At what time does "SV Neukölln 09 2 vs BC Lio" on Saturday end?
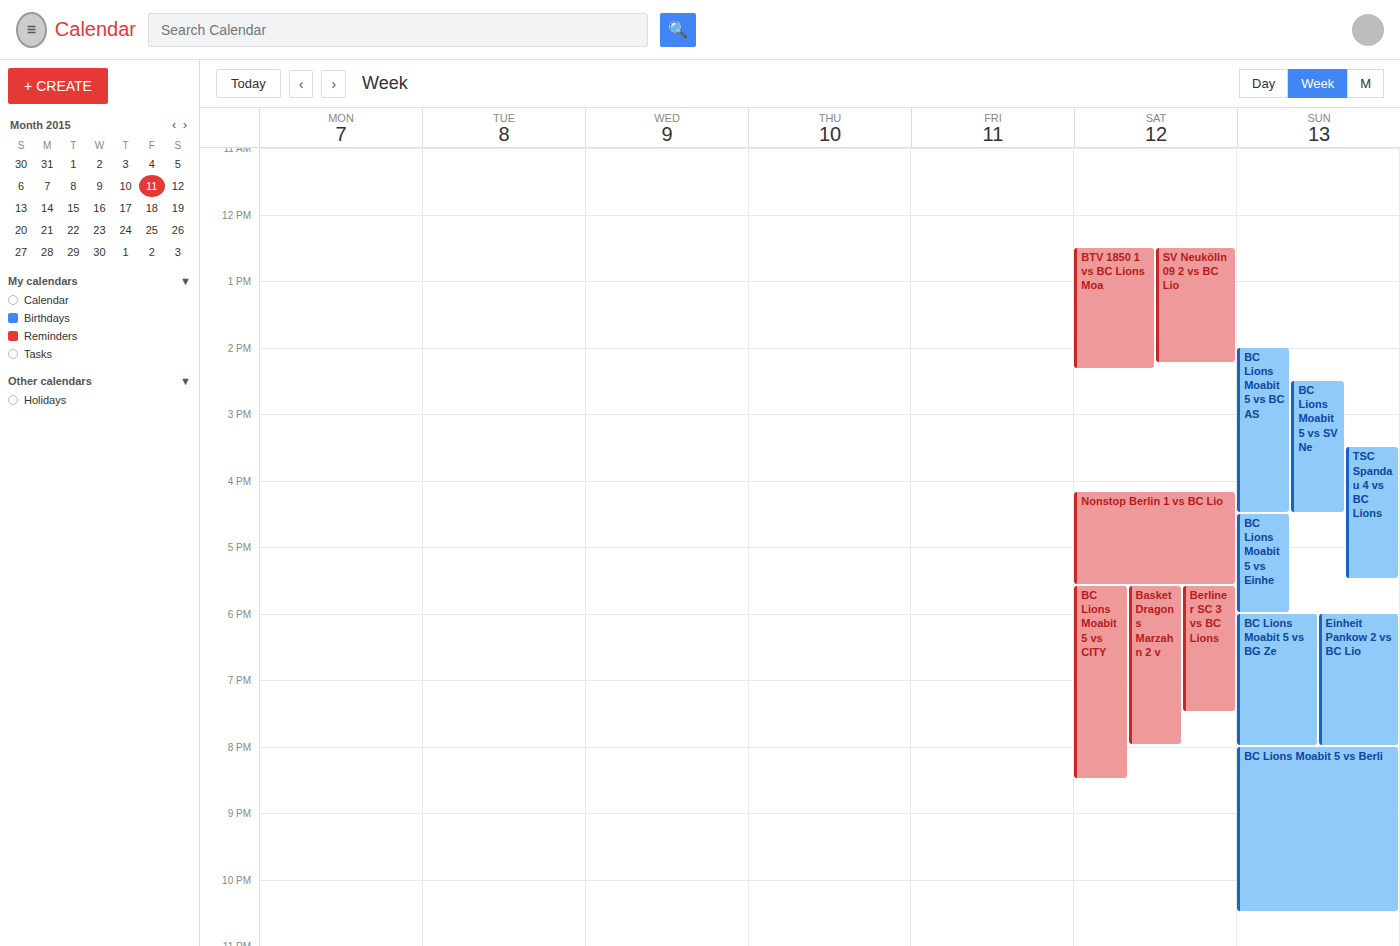
2:15 PM